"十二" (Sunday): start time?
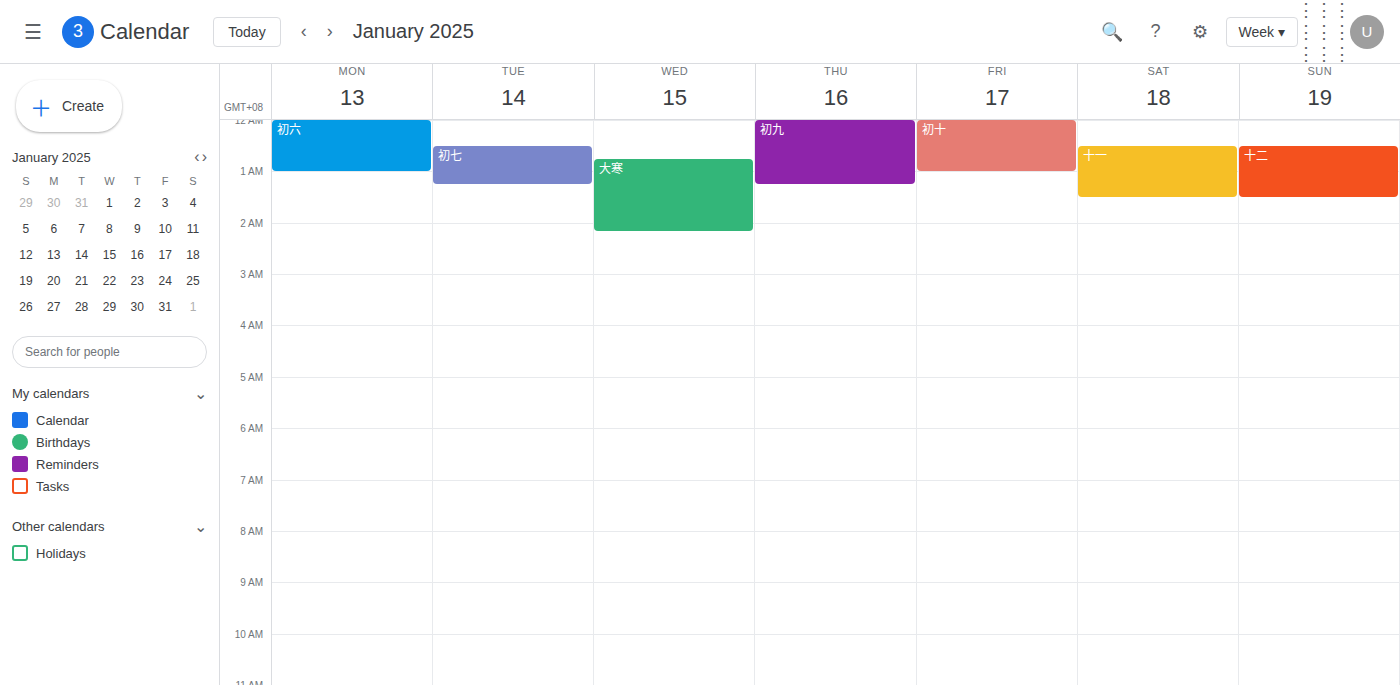
00:30